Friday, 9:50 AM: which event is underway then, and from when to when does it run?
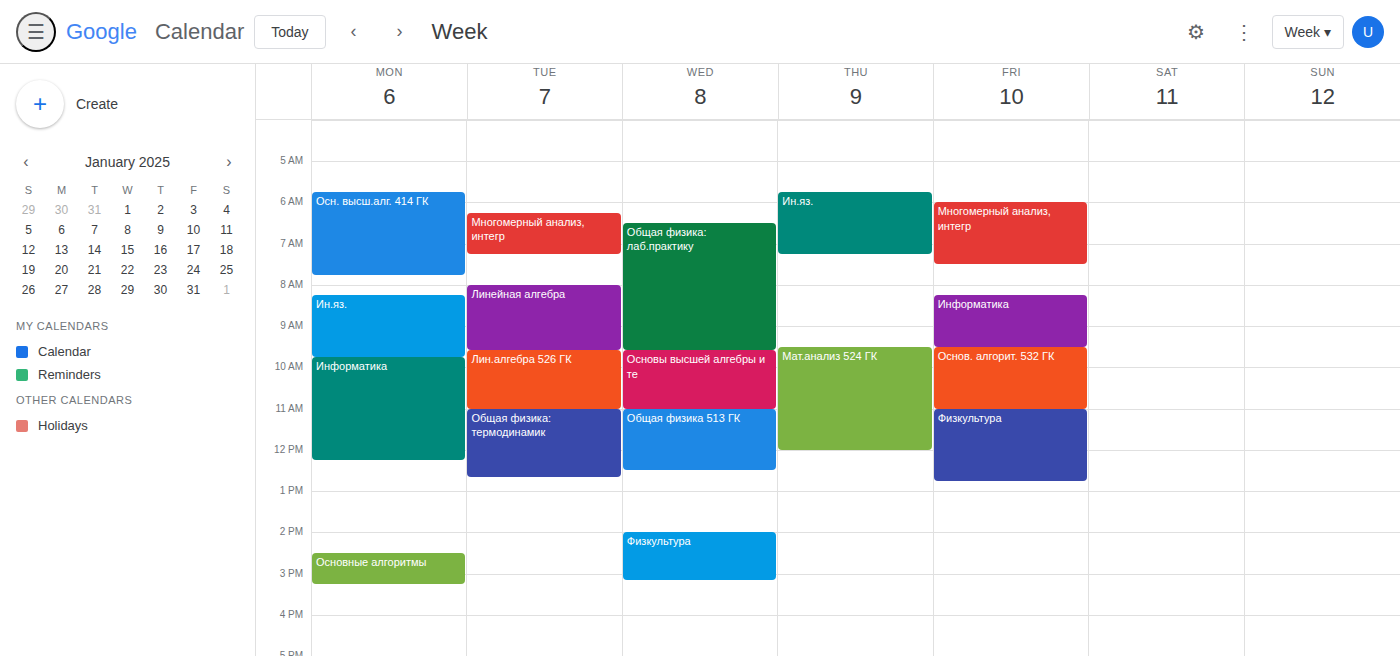
"Основ. алгорит. 532 ГК", 9:30 AM to 11:00 AM